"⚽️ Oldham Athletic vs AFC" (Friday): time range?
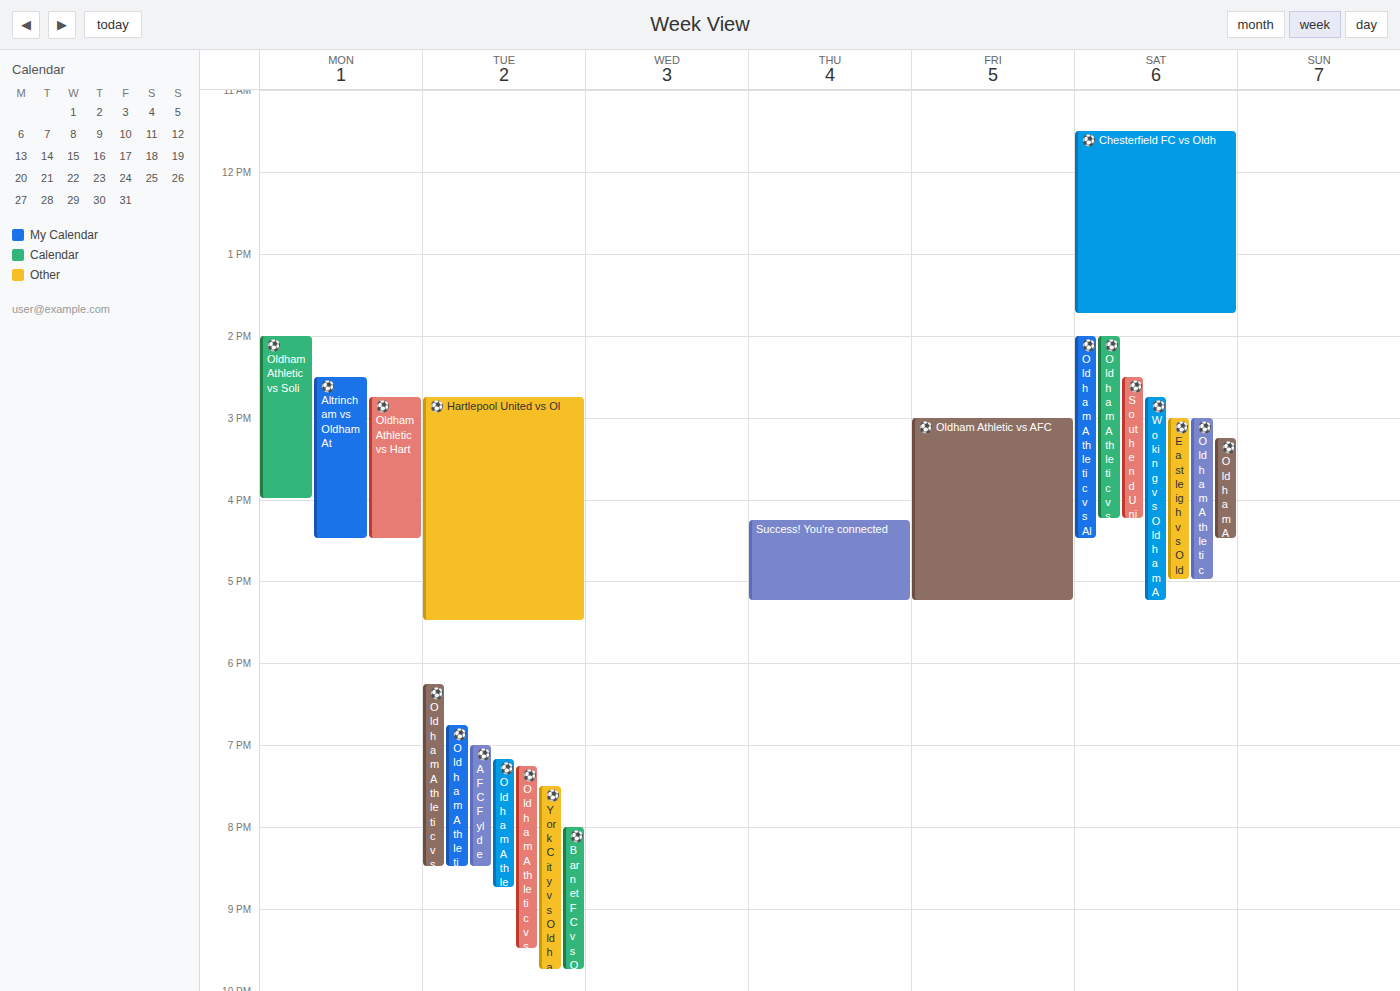
3:00 PM to 5:15 PM